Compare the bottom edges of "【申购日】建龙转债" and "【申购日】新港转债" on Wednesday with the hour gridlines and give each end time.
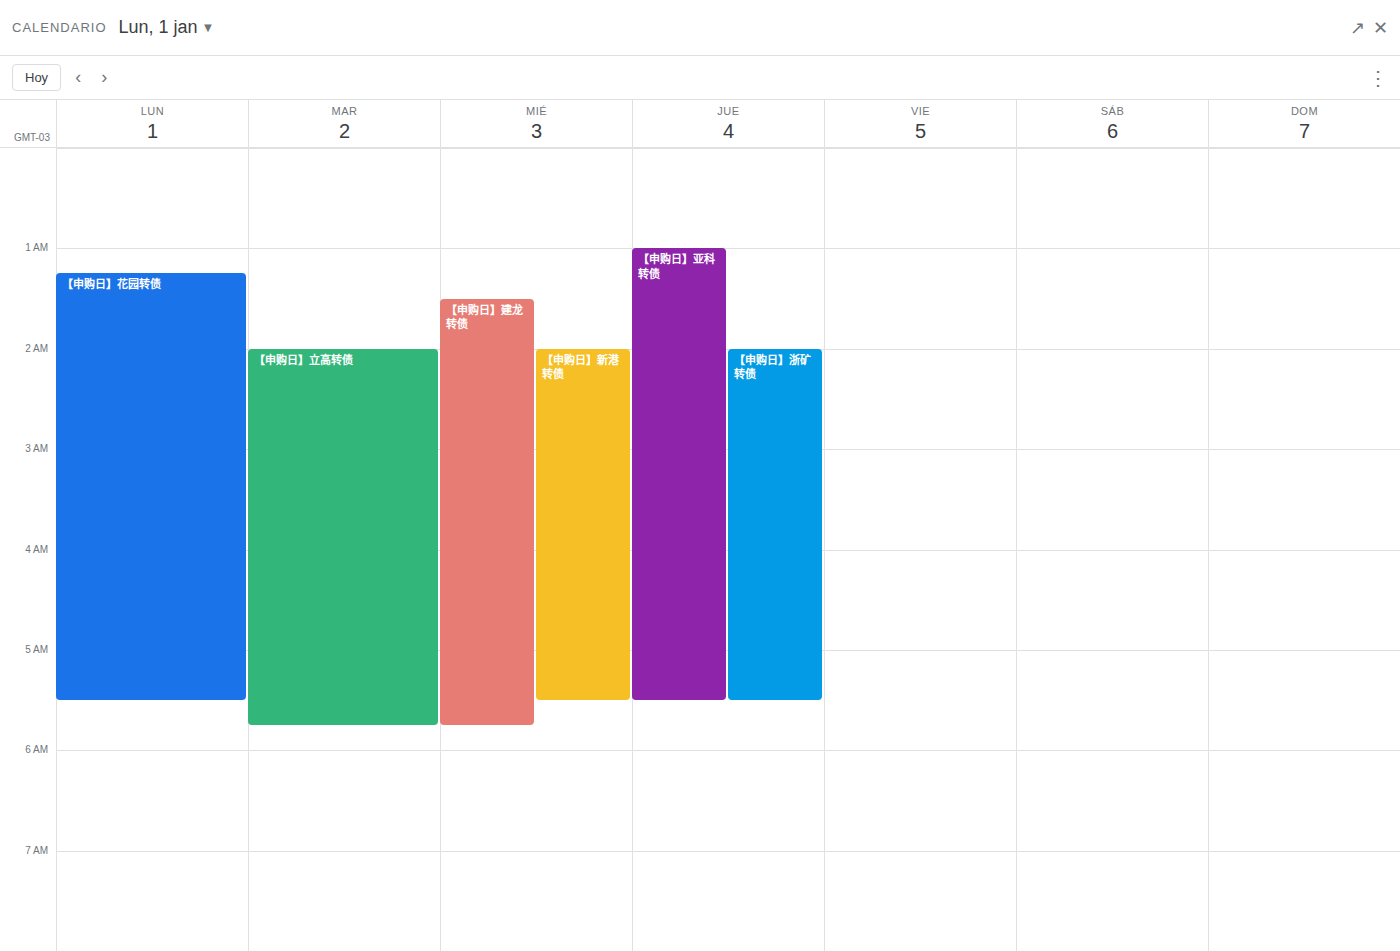
"【申购日】建龙转债": 5:45 AM, neither: three quarters of the way from the 5 AM line to the 6 AM line. "【申购日】新港转债": 5:30 AM, halfway between the 5 AM and 6 AM lines.